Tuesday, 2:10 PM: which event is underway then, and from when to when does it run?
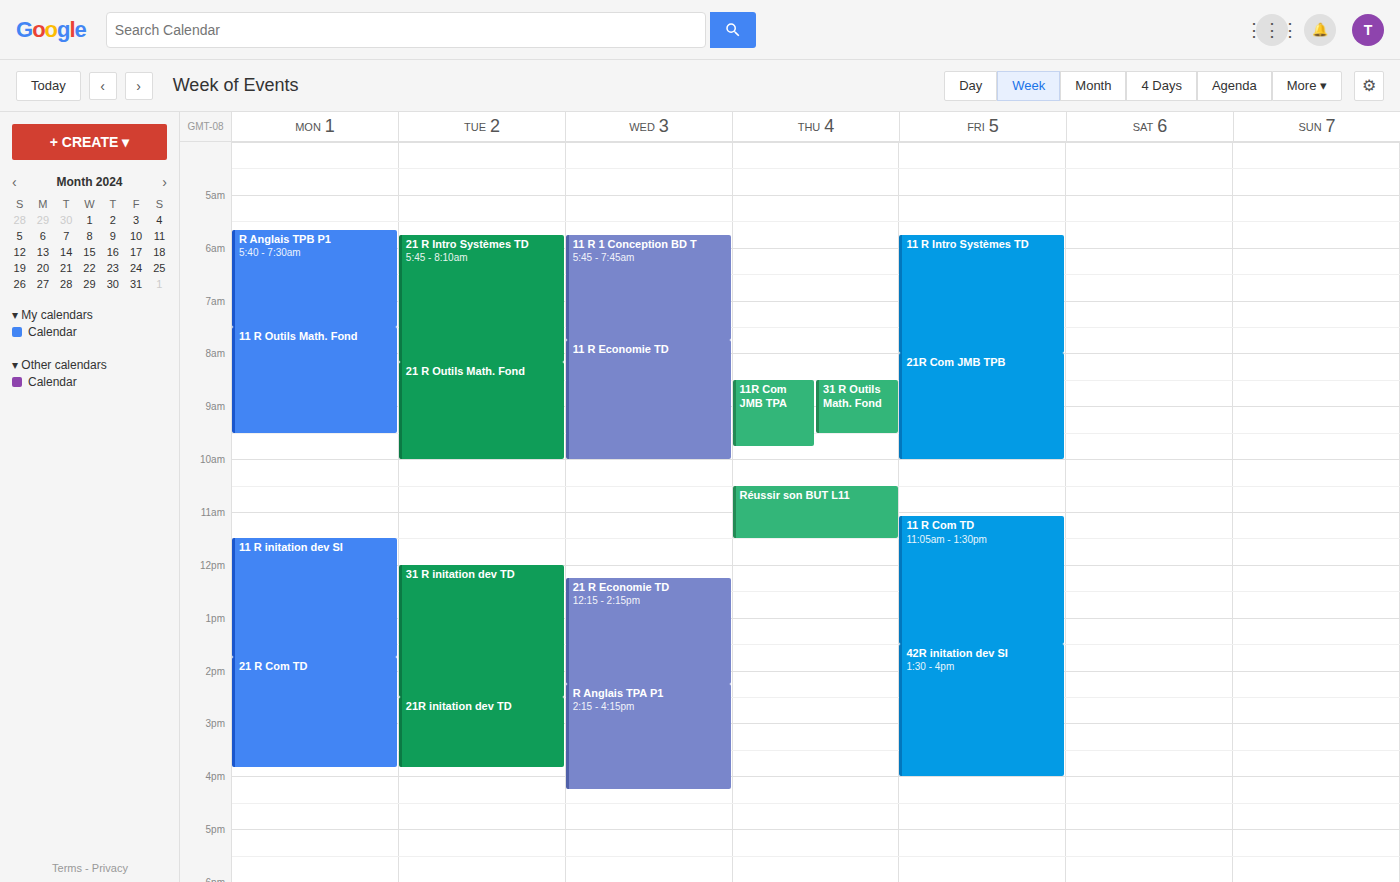
"31 R initation dev TD", 12:00 PM to 2:30 PM